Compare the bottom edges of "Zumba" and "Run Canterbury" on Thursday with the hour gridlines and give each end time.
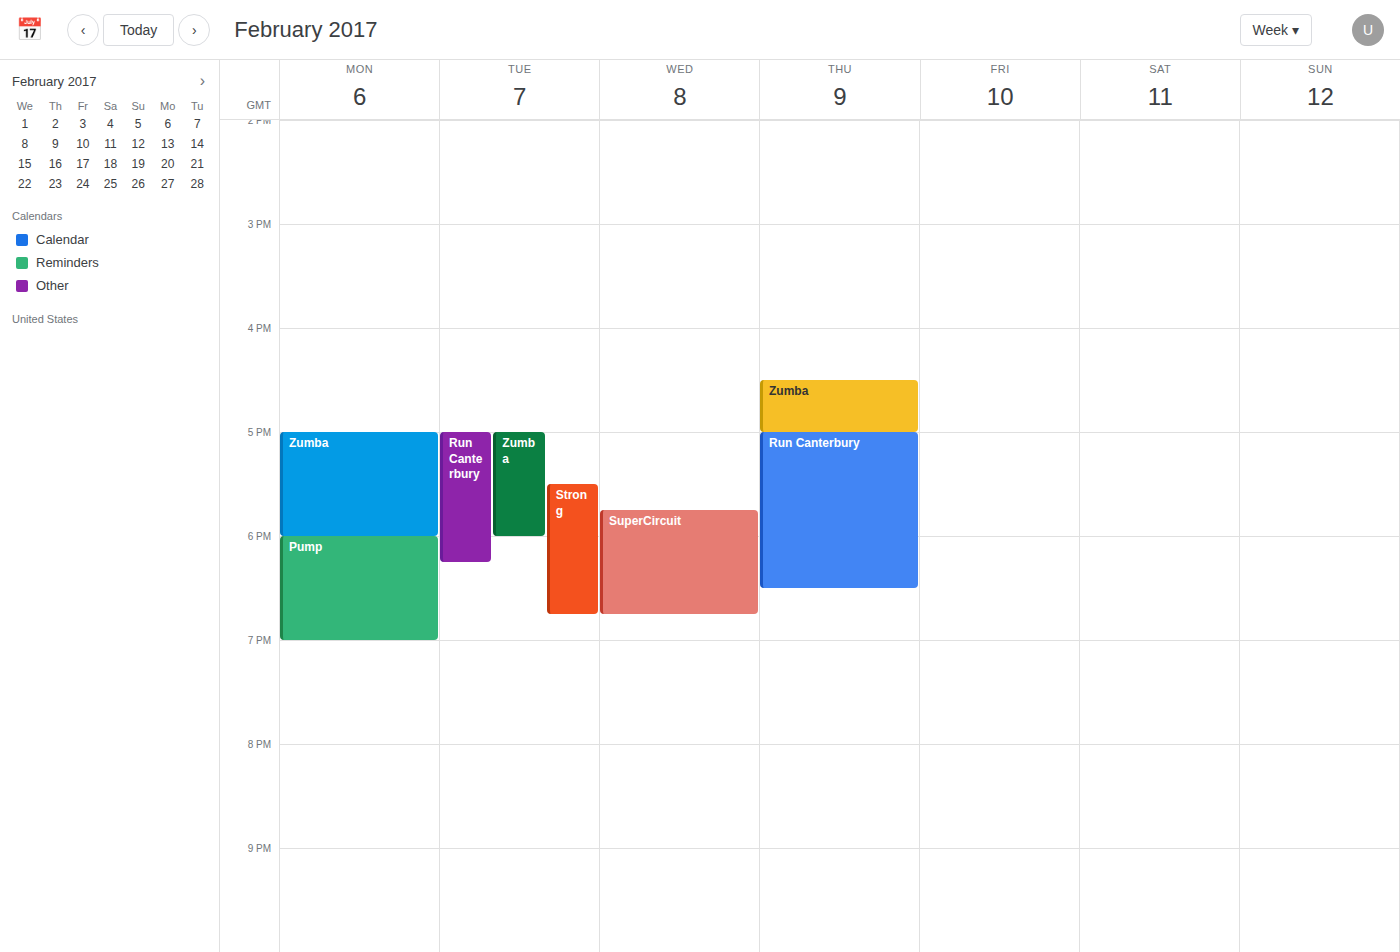
"Zumba": 5:00 PM, exactly on the 5 PM line. "Run Canterbury": 6:30 PM, halfway between the 6 PM and 7 PM lines.